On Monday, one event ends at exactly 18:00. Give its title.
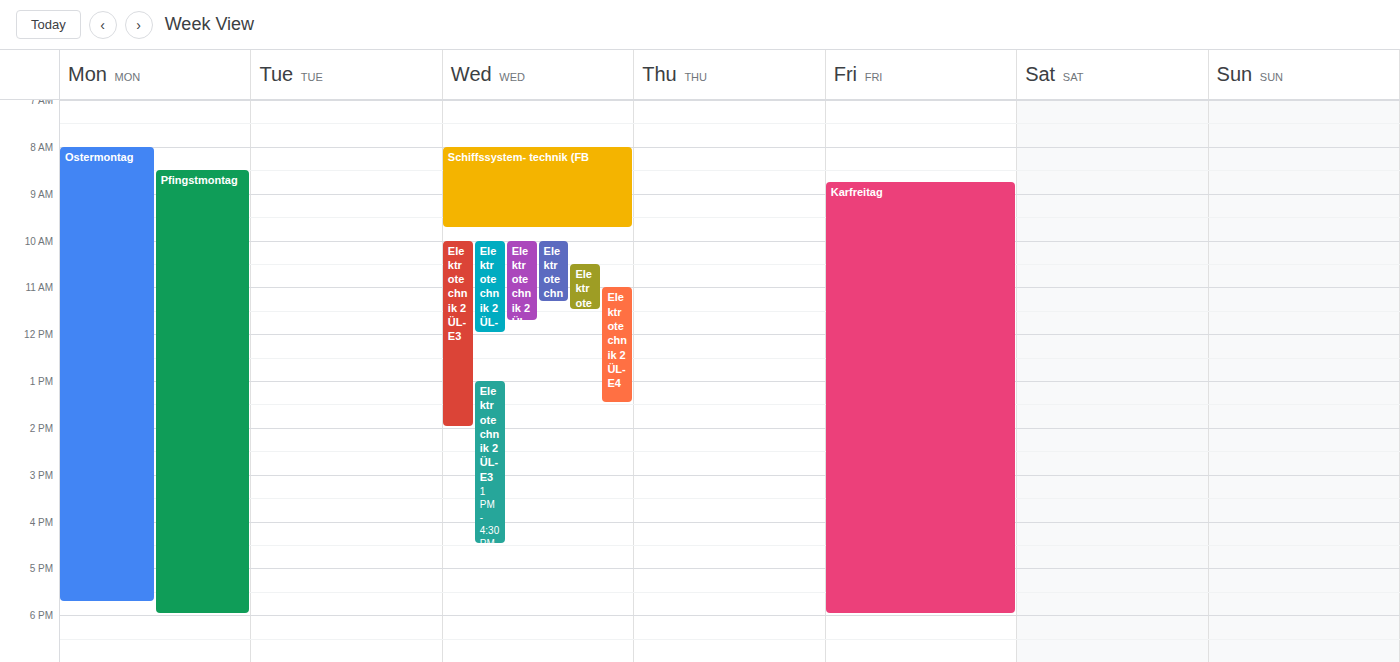
"Pfingstmontag"